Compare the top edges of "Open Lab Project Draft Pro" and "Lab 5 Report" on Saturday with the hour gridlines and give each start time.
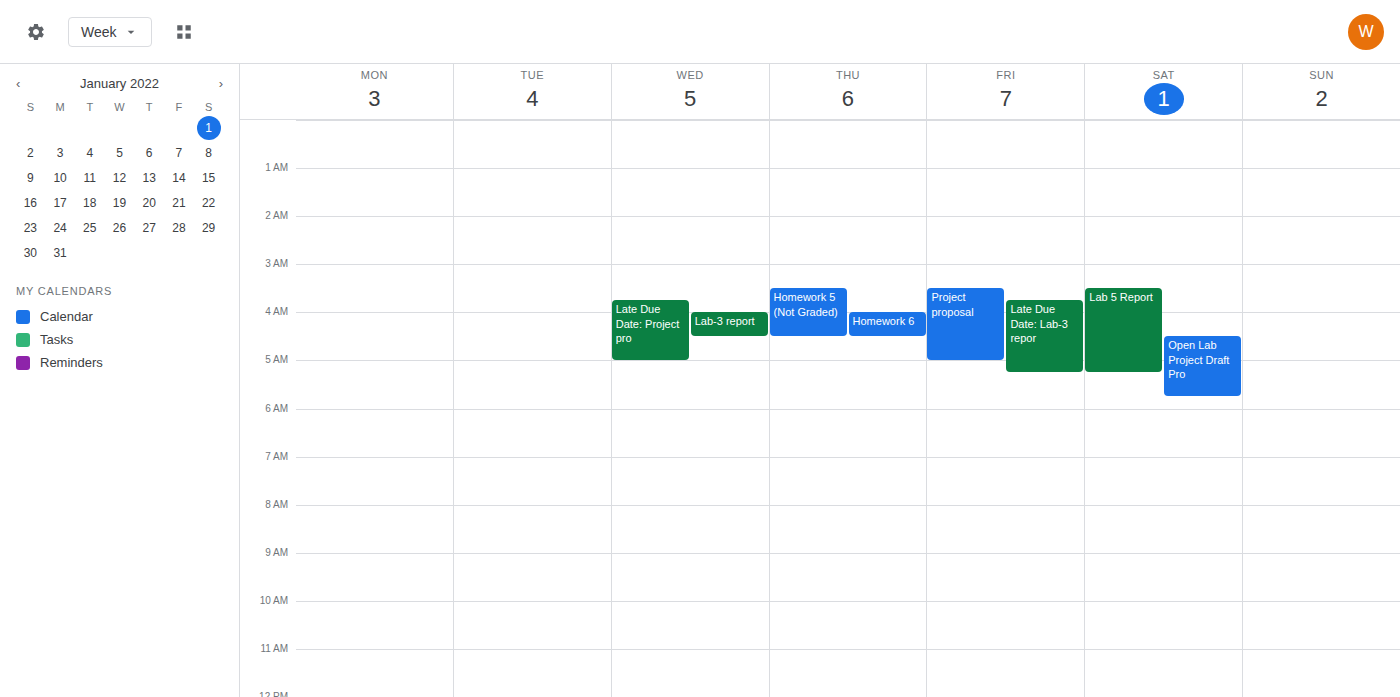
"Open Lab Project Draft Pro": 04:30, halfway between the 04:00 and 05:00 lines. "Lab 5 Report": 03:30, halfway between the 03:00 and 04:00 lines.